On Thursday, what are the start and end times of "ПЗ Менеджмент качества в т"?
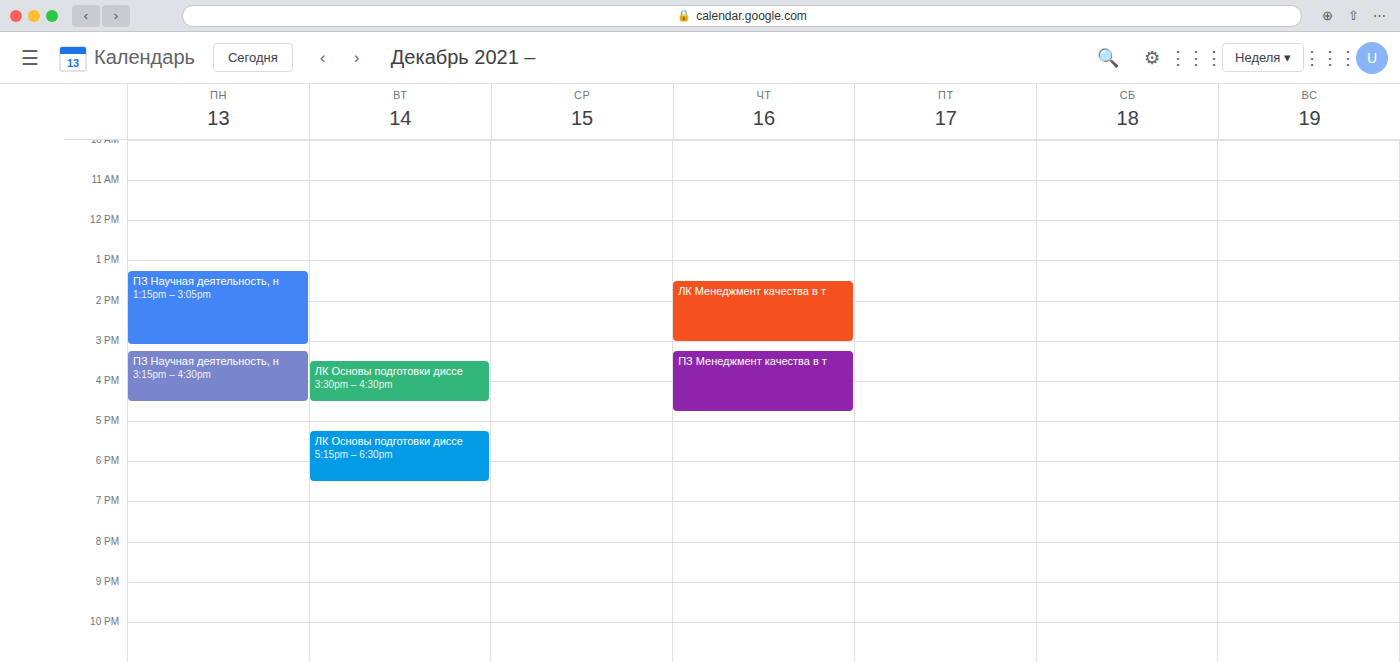
3:15 PM to 4:45 PM